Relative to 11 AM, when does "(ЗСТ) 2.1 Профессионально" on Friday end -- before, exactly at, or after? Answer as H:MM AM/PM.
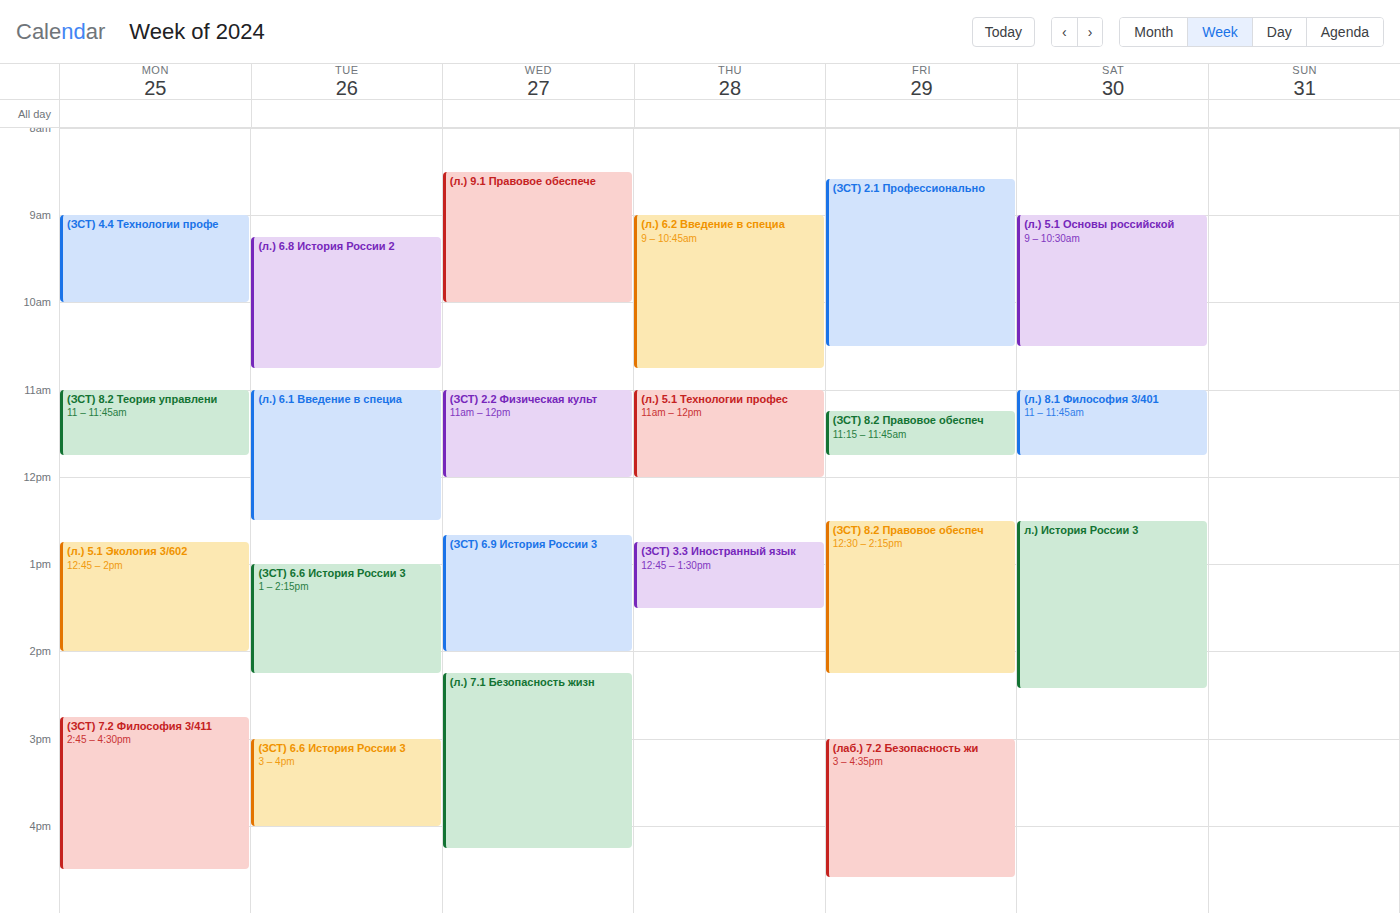
10:30 AM -- before 11 AM, 30 minutes above the 11 AM line.